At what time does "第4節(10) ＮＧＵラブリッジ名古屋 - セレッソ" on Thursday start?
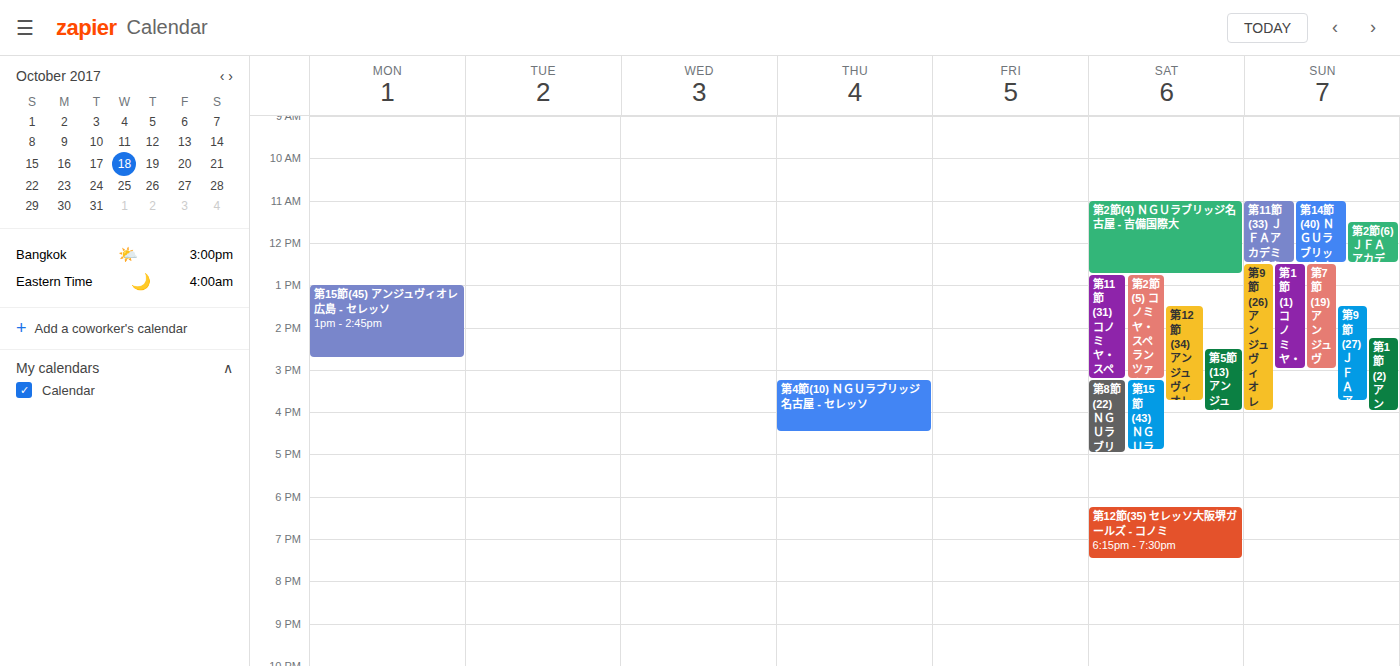
3:15 PM